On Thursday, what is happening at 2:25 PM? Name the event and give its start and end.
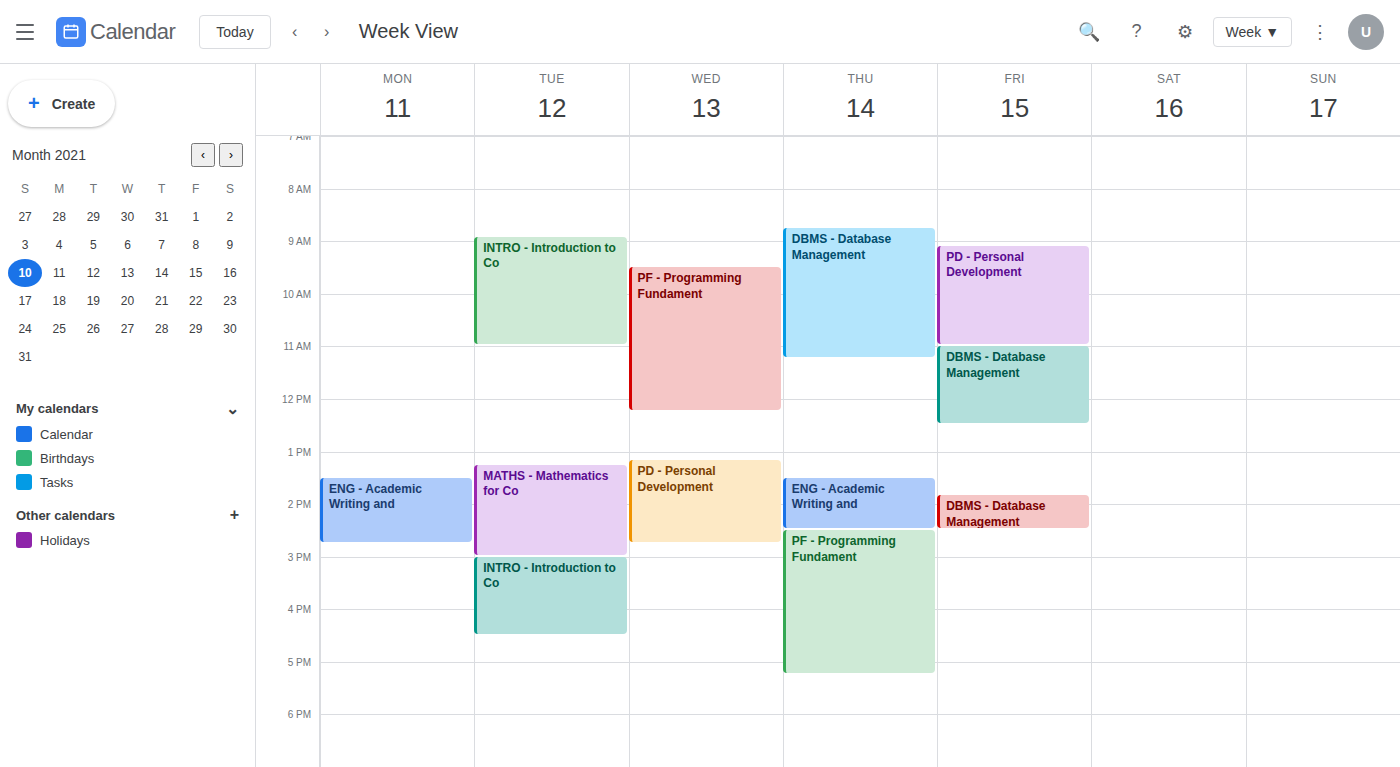
"ENG - Academic Writing and", 1:30 PM to 2:30 PM